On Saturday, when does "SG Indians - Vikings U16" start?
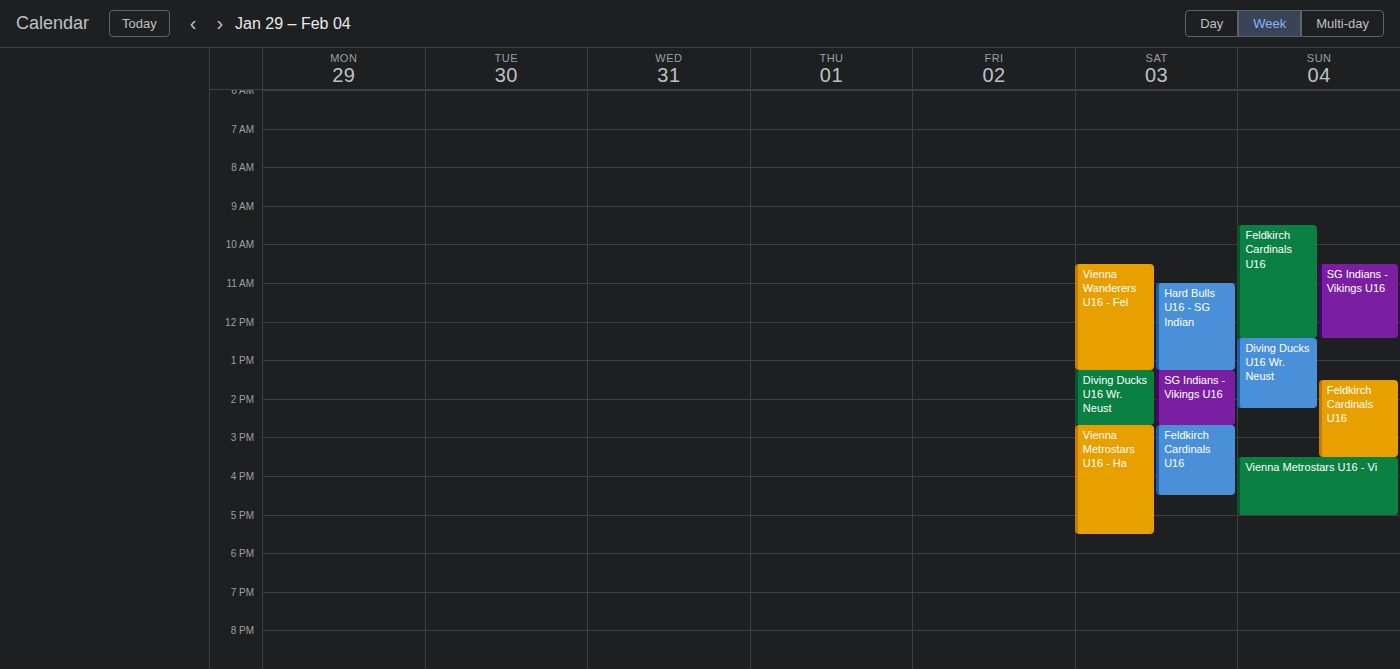
1:15 PM